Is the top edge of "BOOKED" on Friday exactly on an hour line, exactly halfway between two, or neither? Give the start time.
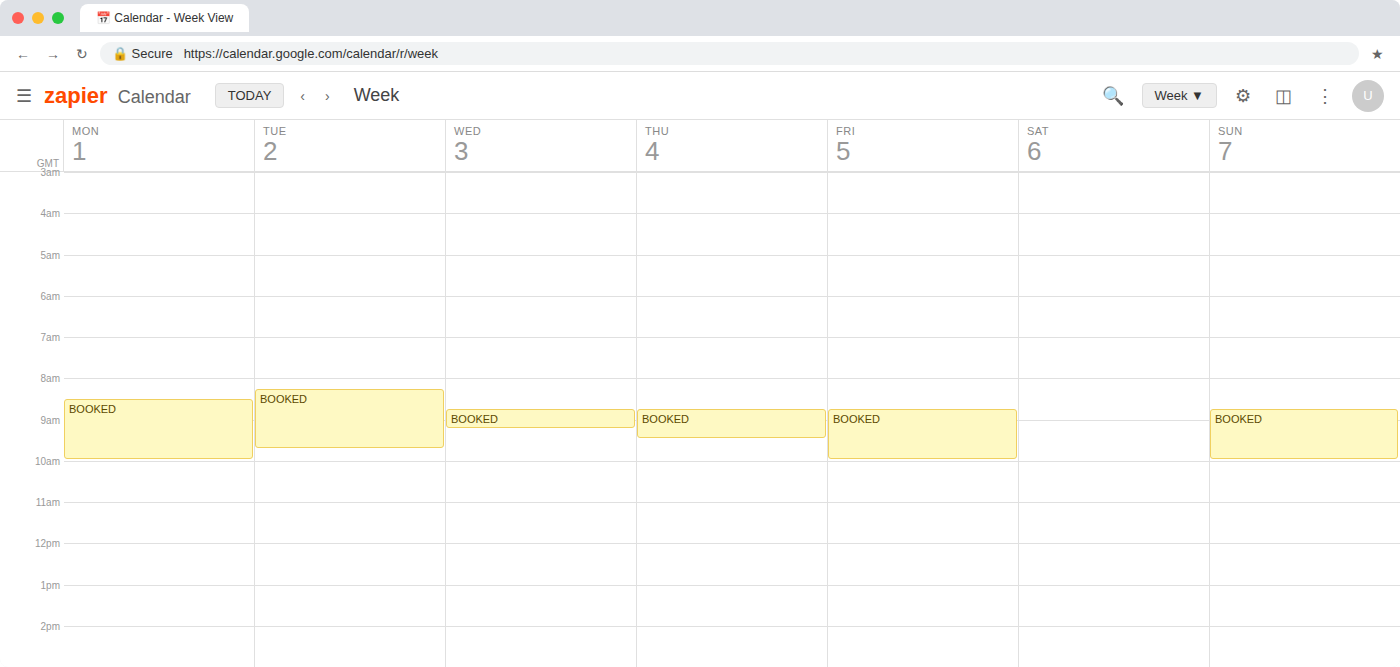
8:45 AM -- neither: three quarters of the way from the 8 AM line to the 9 AM line.